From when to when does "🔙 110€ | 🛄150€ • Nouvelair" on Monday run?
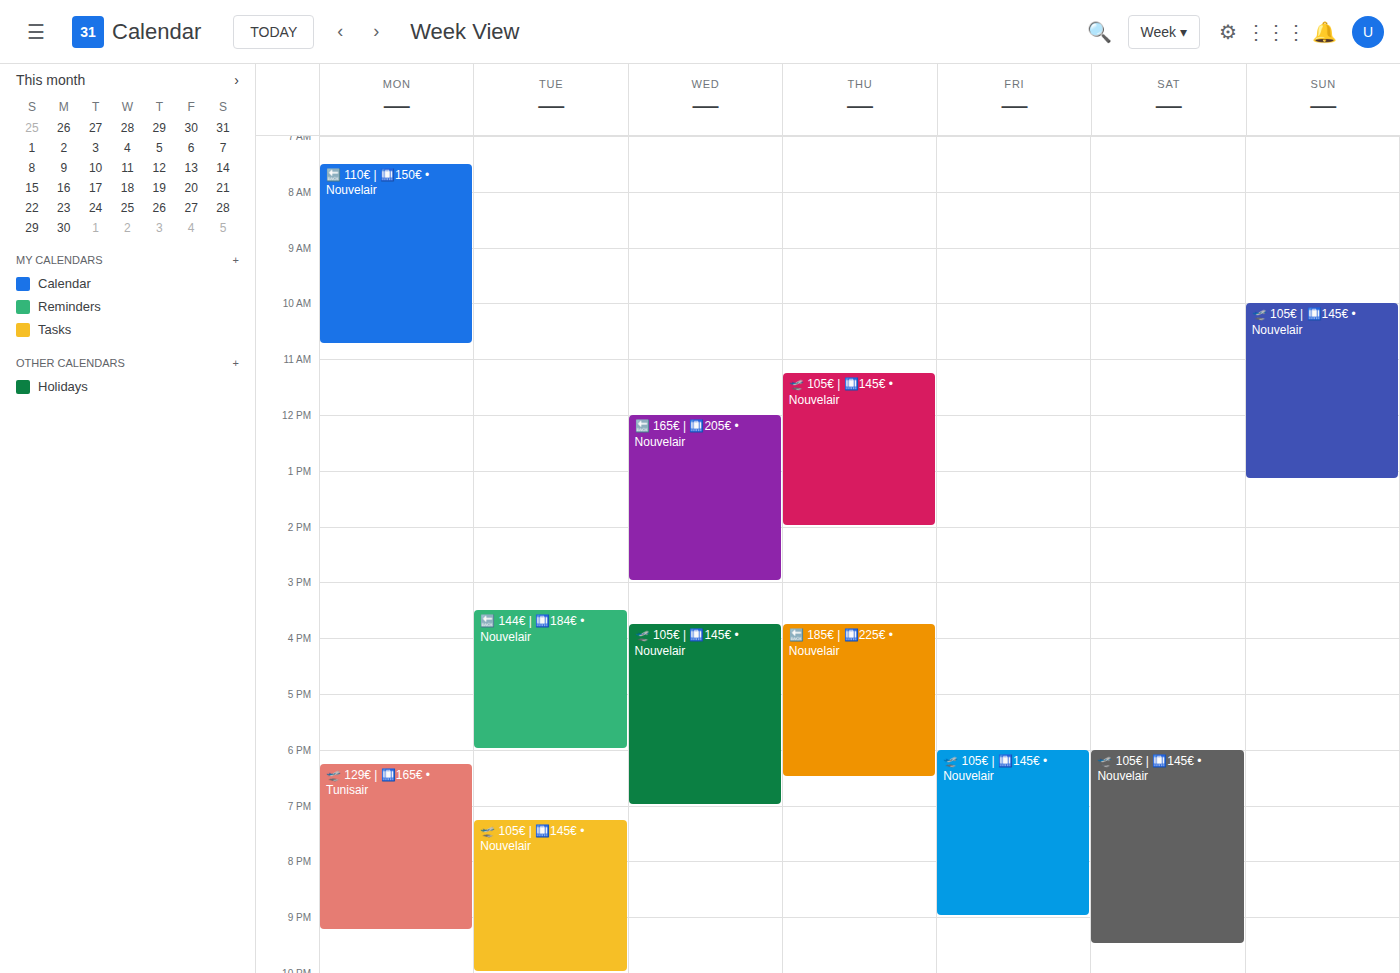
7:30 AM to 10:45 AM